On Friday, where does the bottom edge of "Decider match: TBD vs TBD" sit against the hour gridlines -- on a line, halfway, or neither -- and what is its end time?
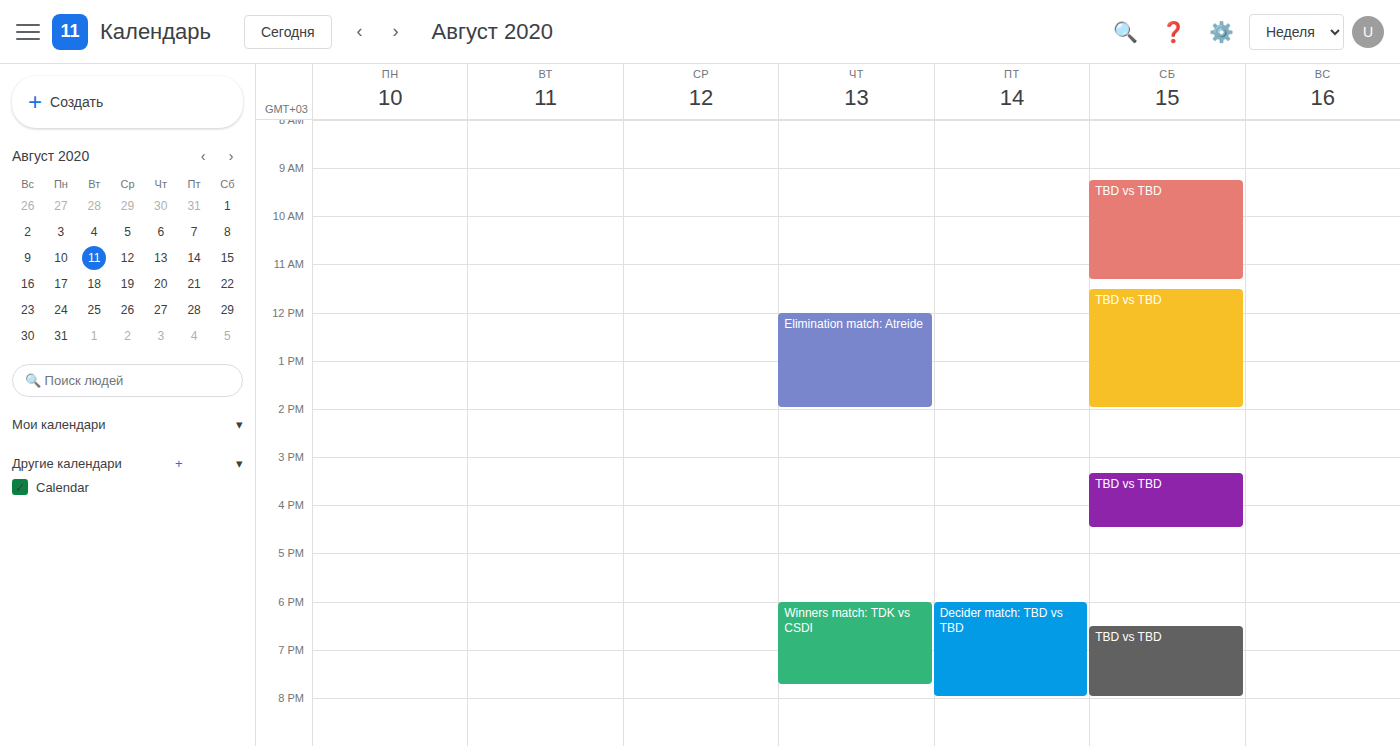
8:00 PM -- exactly on the 8 PM line.